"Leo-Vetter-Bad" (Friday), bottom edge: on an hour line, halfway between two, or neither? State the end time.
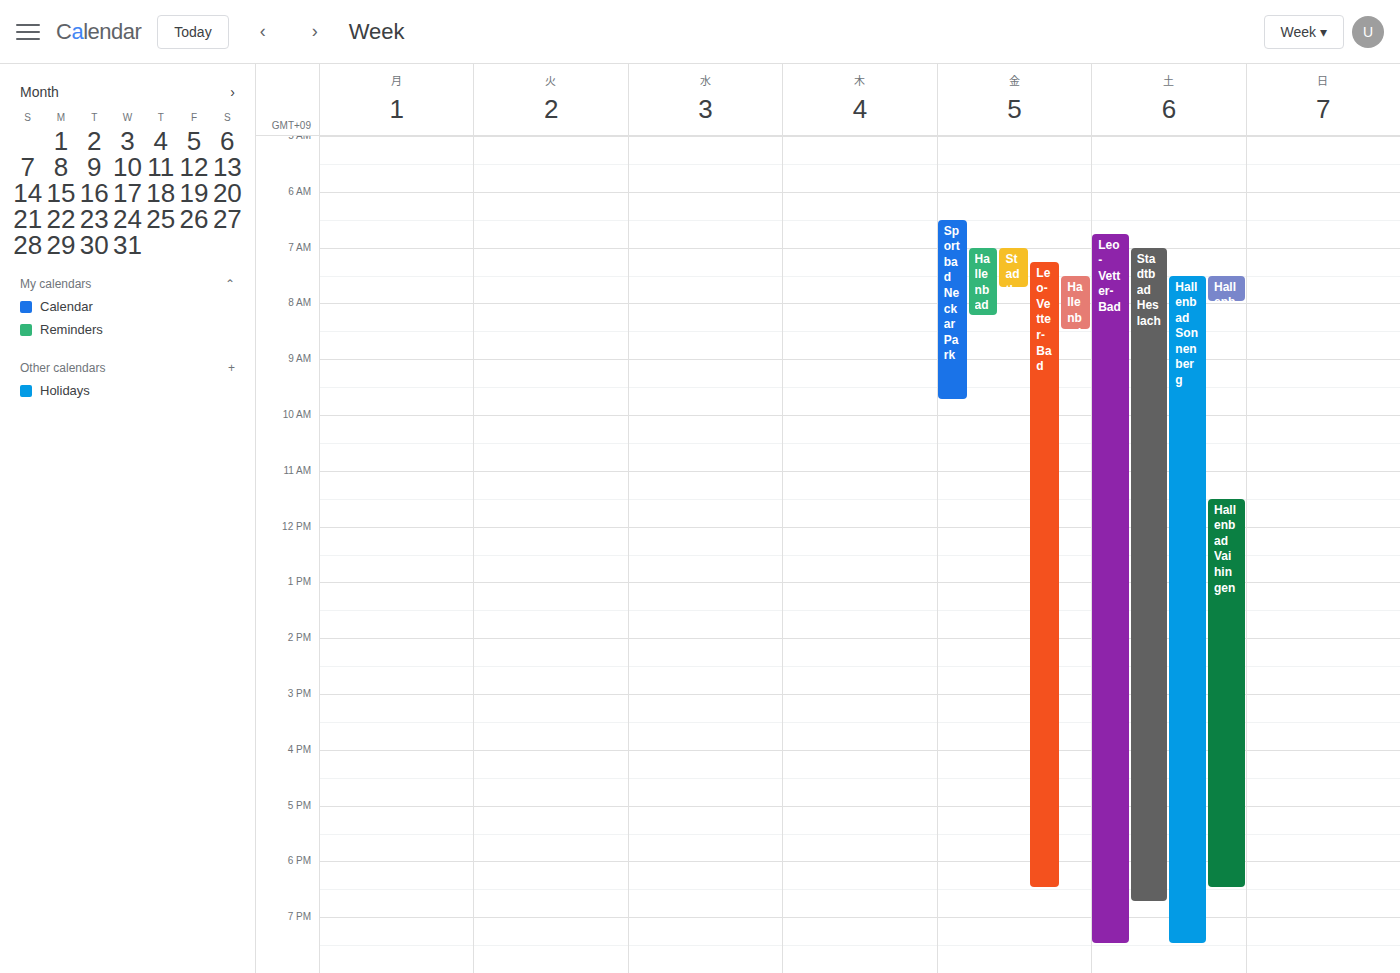
6:30 PM -- halfway between the 6 PM and 7 PM lines.